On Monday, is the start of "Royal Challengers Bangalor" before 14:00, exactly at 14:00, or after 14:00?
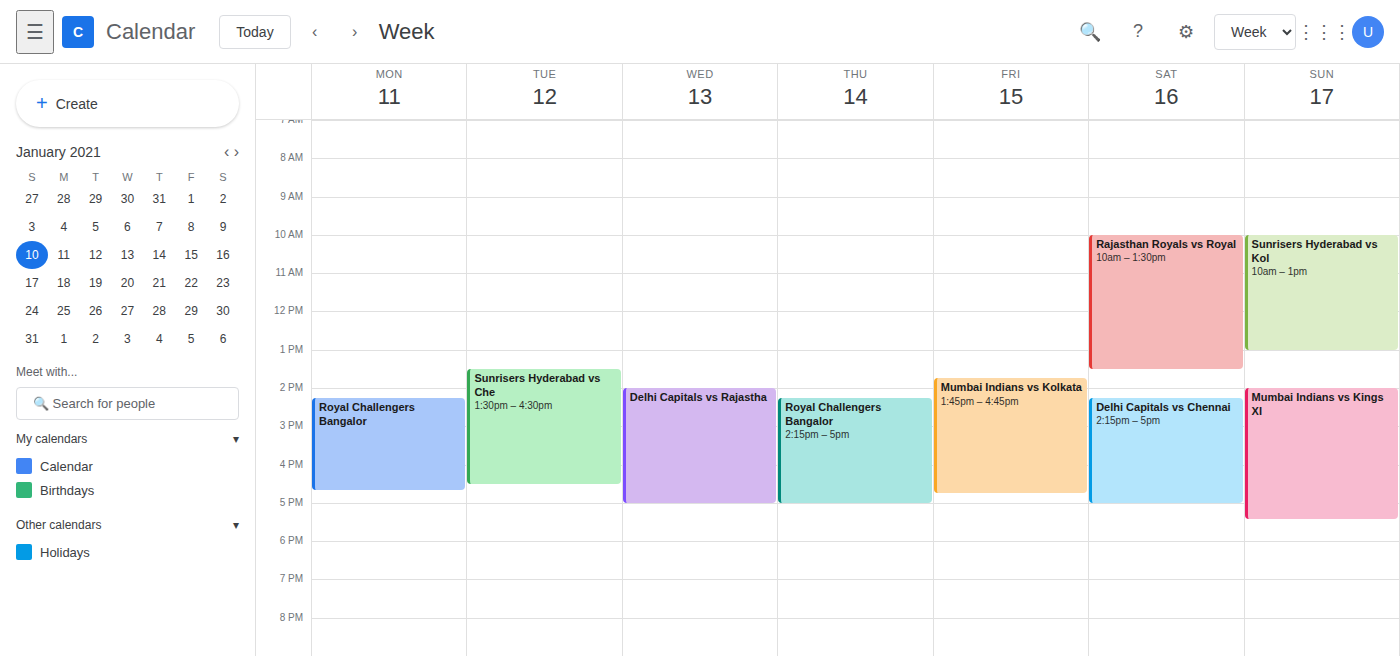
14:15 -- after 14:00, 15 minutes below the 14:00 line.